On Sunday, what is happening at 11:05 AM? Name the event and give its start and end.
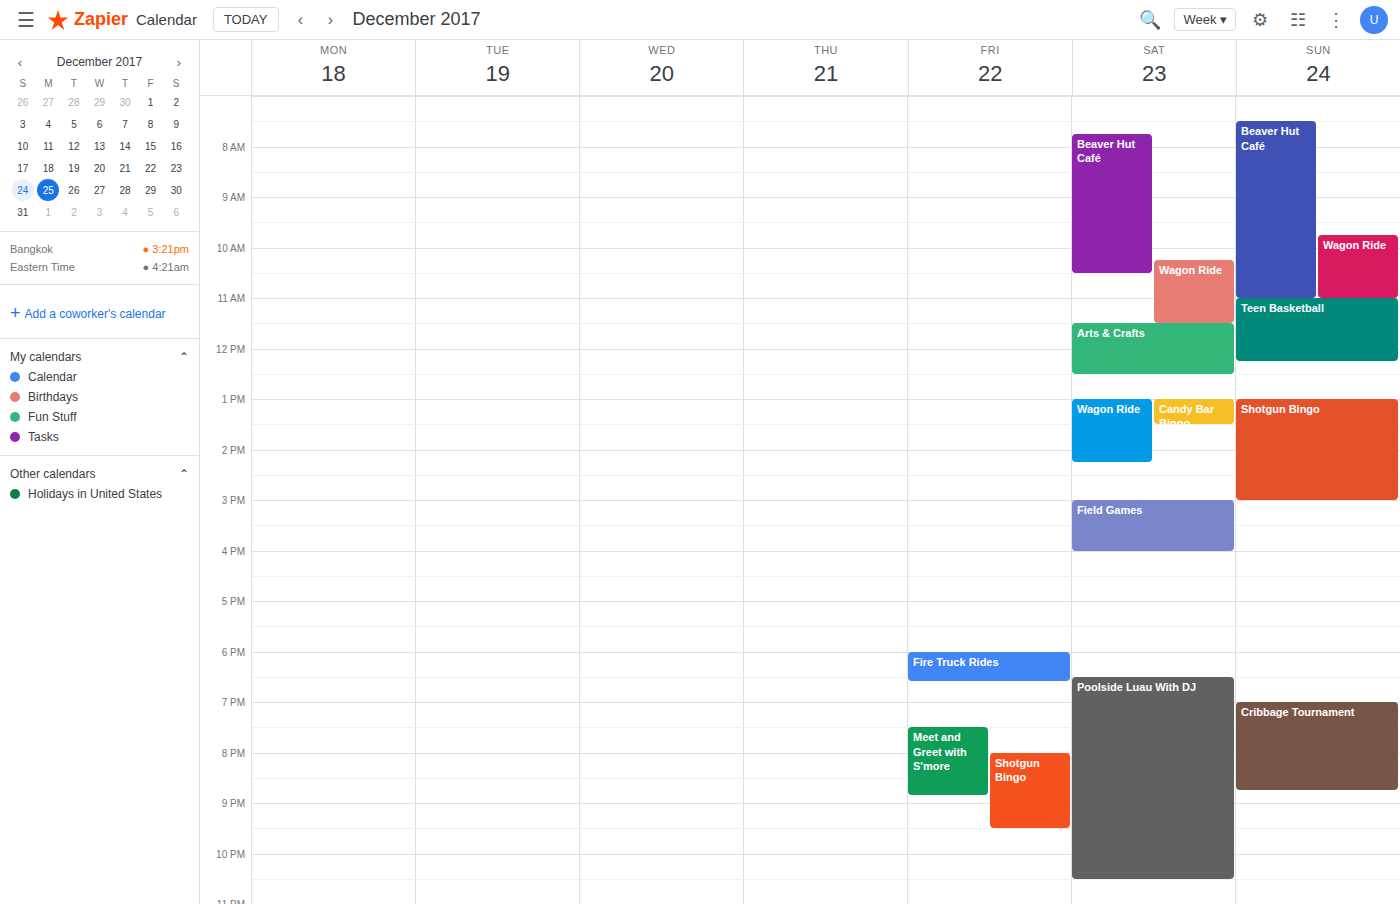
"Teen Basketball", 11:00 AM to 12:15 PM